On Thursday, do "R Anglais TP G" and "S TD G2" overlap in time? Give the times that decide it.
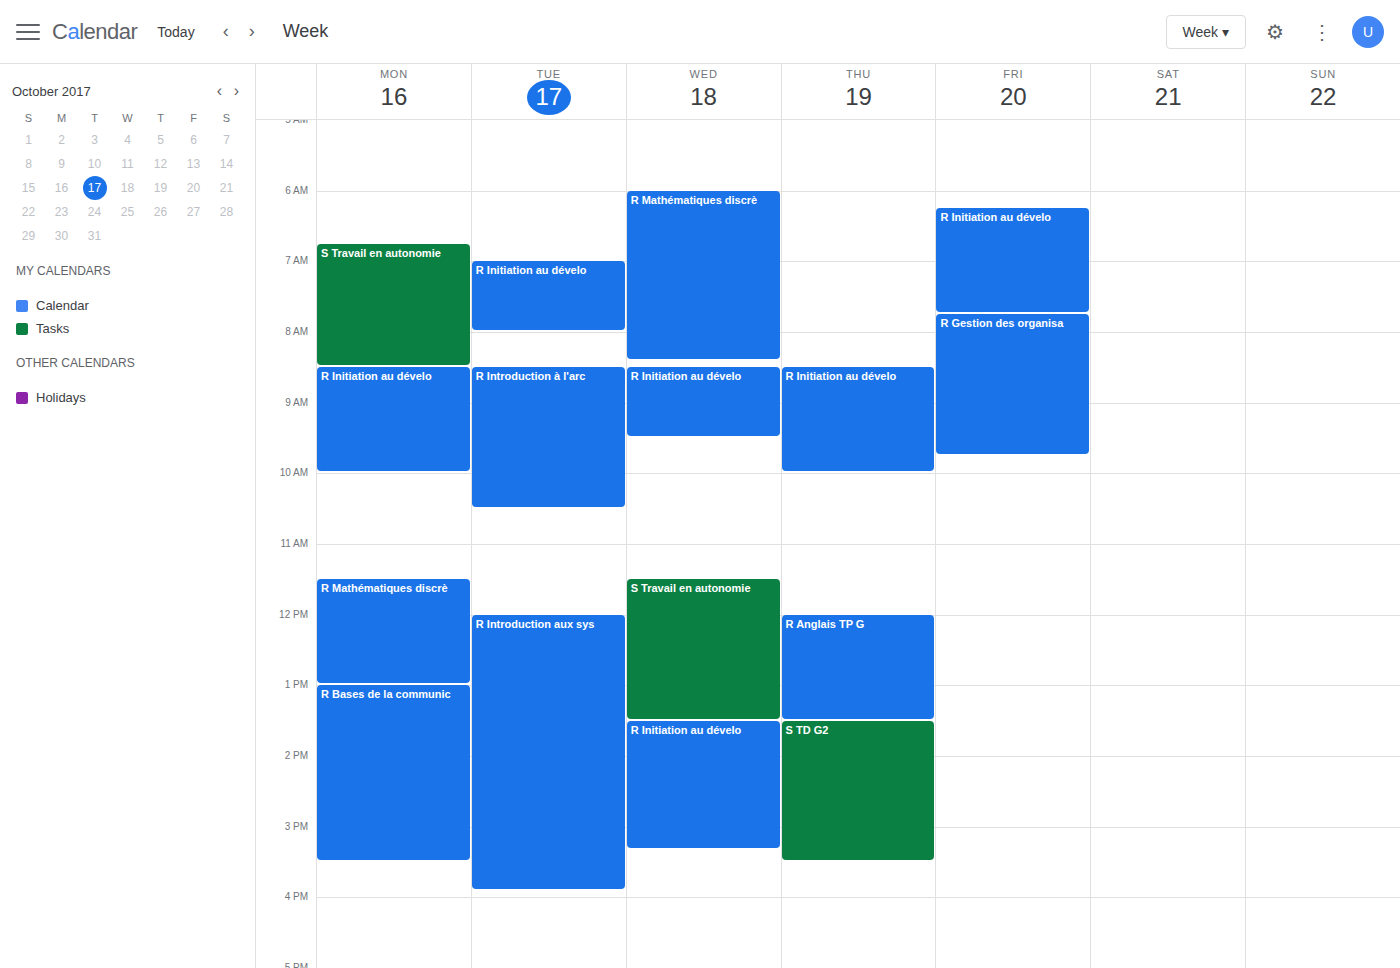
"R Anglais TP G" ends at 13:30, exactly when "S TD G2" starts -- they touch but do not overlap.